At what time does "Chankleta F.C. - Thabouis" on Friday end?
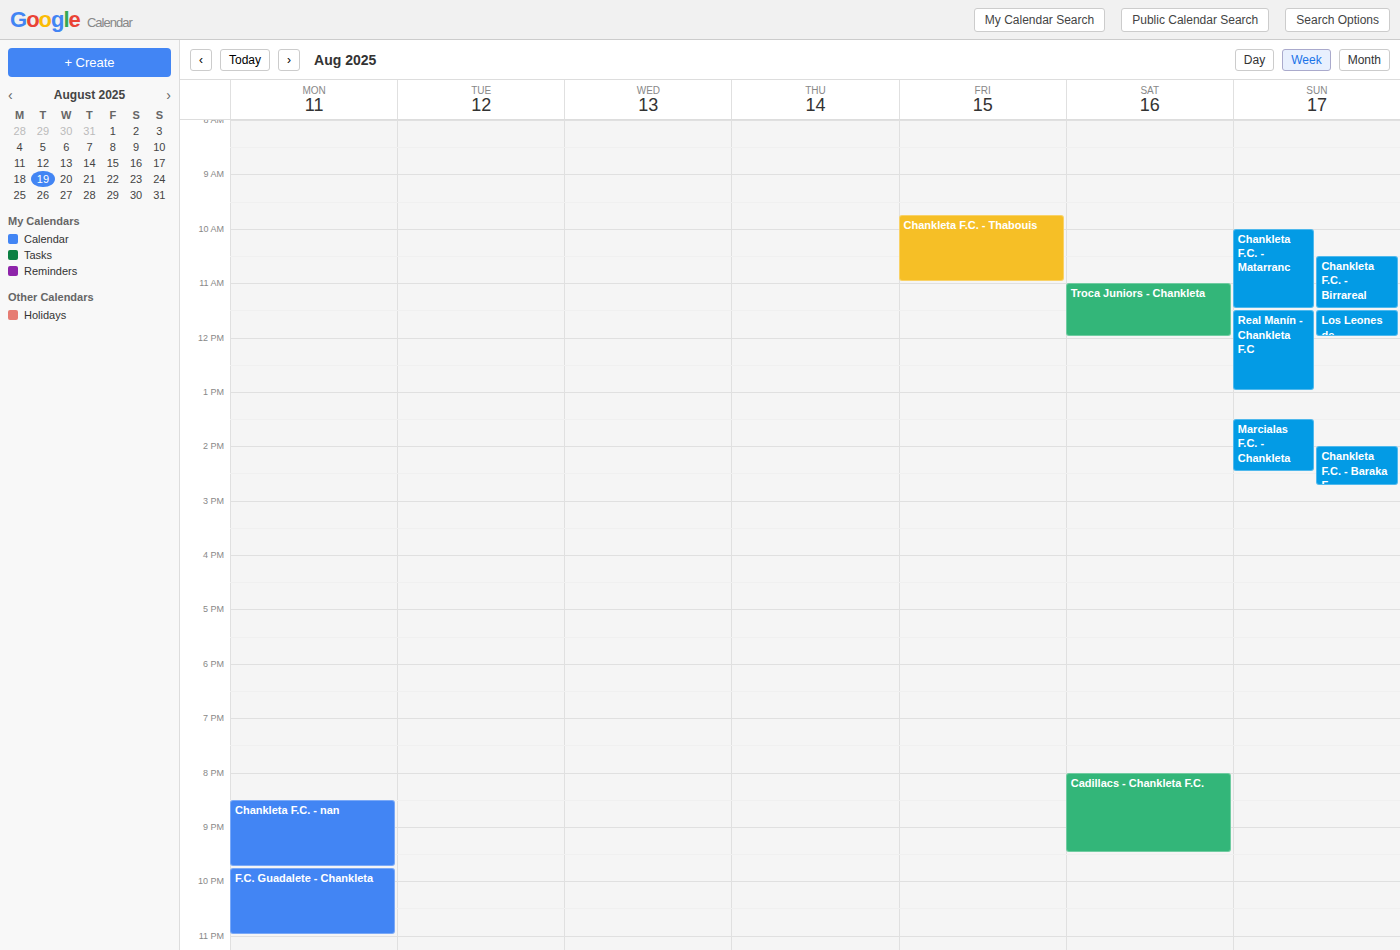
11:00 AM